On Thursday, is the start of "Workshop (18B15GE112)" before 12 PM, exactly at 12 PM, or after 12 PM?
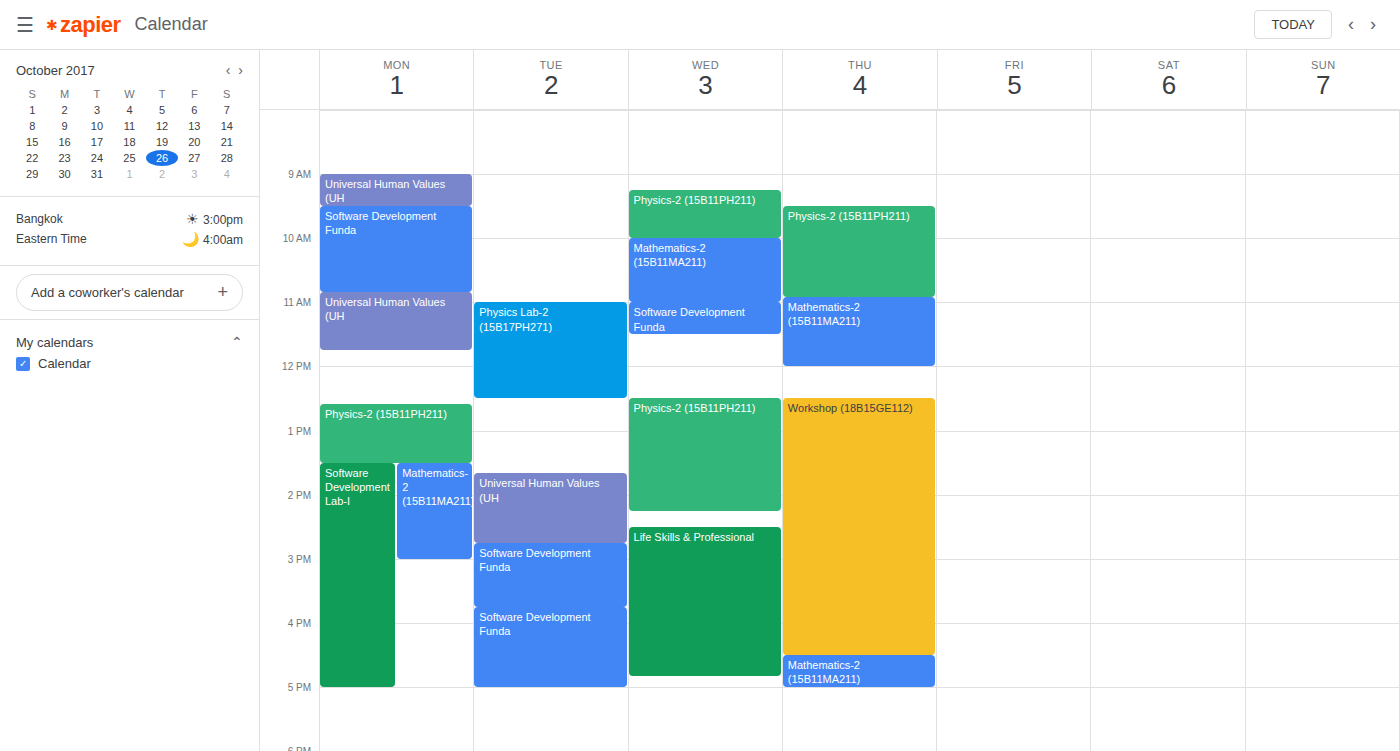
12:30 PM -- after 12 PM, 30 minutes below the 12 PM line.